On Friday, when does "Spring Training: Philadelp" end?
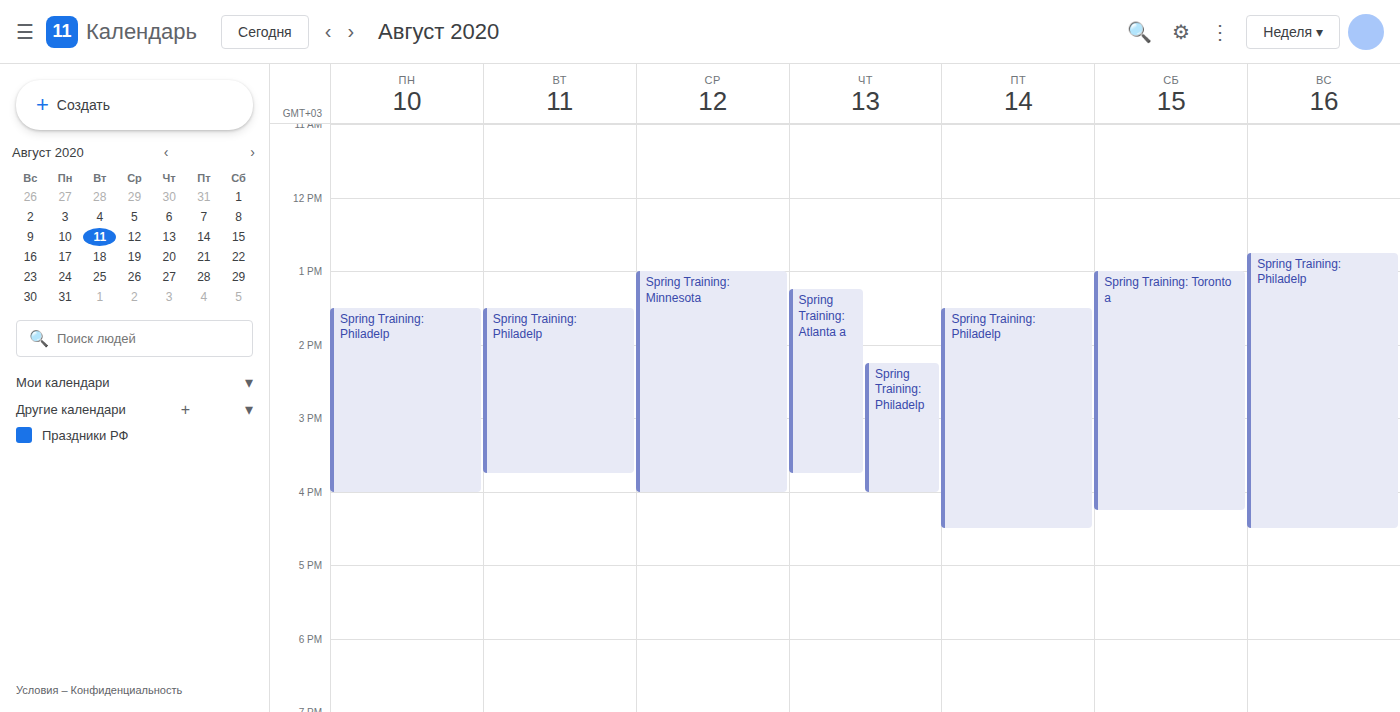
4:30 PM